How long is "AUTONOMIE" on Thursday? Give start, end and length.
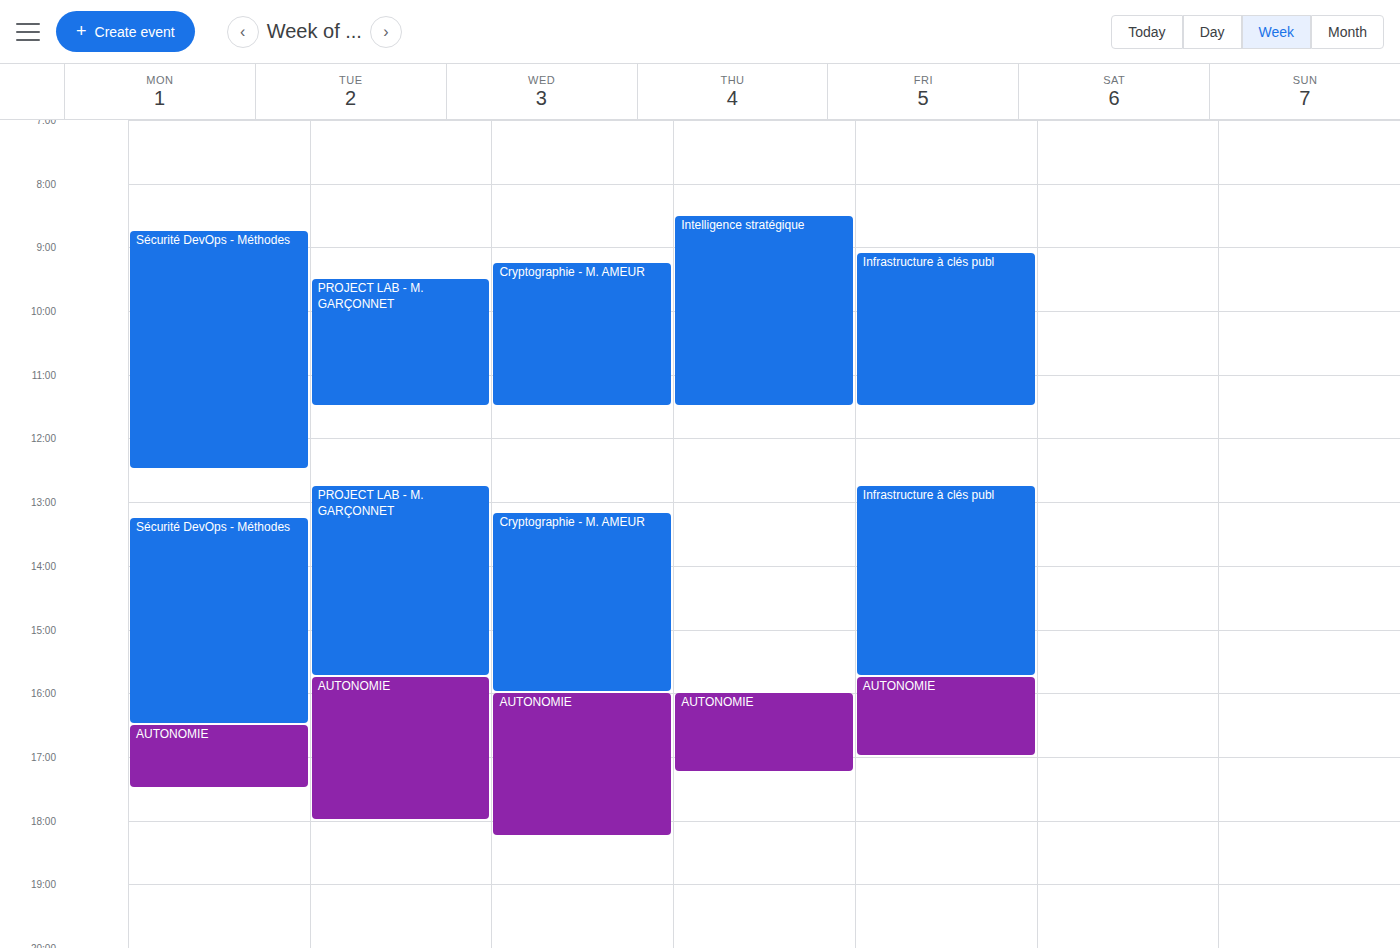
16:00 to 17:15, 1 hour 15 minutes